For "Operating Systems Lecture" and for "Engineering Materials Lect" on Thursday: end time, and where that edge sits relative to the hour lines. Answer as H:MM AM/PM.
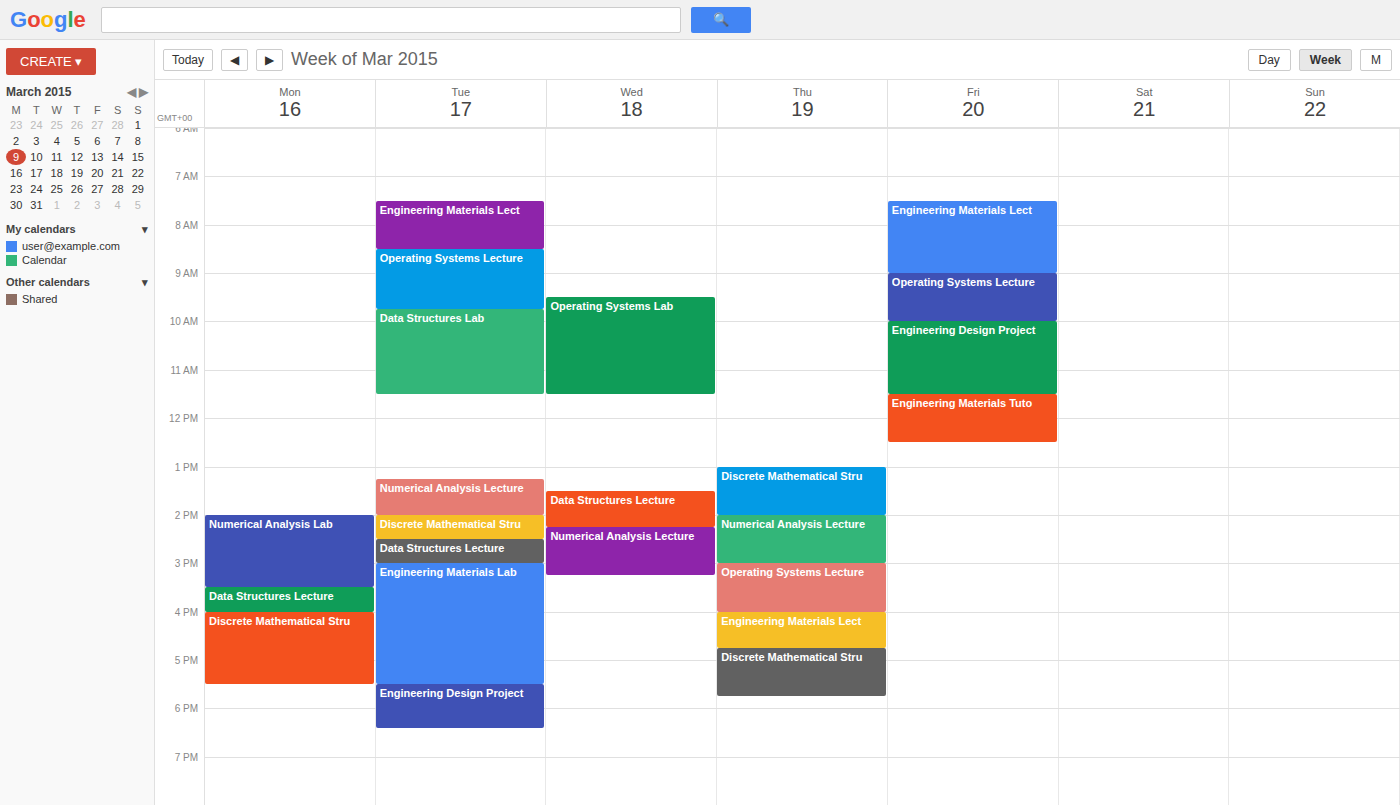
"Operating Systems Lecture": 4:00 PM, exactly on the 4 PM line. "Engineering Materials Lect": 4:45 PM, neither: three quarters of the way from the 4 PM line to the 5 PM line.